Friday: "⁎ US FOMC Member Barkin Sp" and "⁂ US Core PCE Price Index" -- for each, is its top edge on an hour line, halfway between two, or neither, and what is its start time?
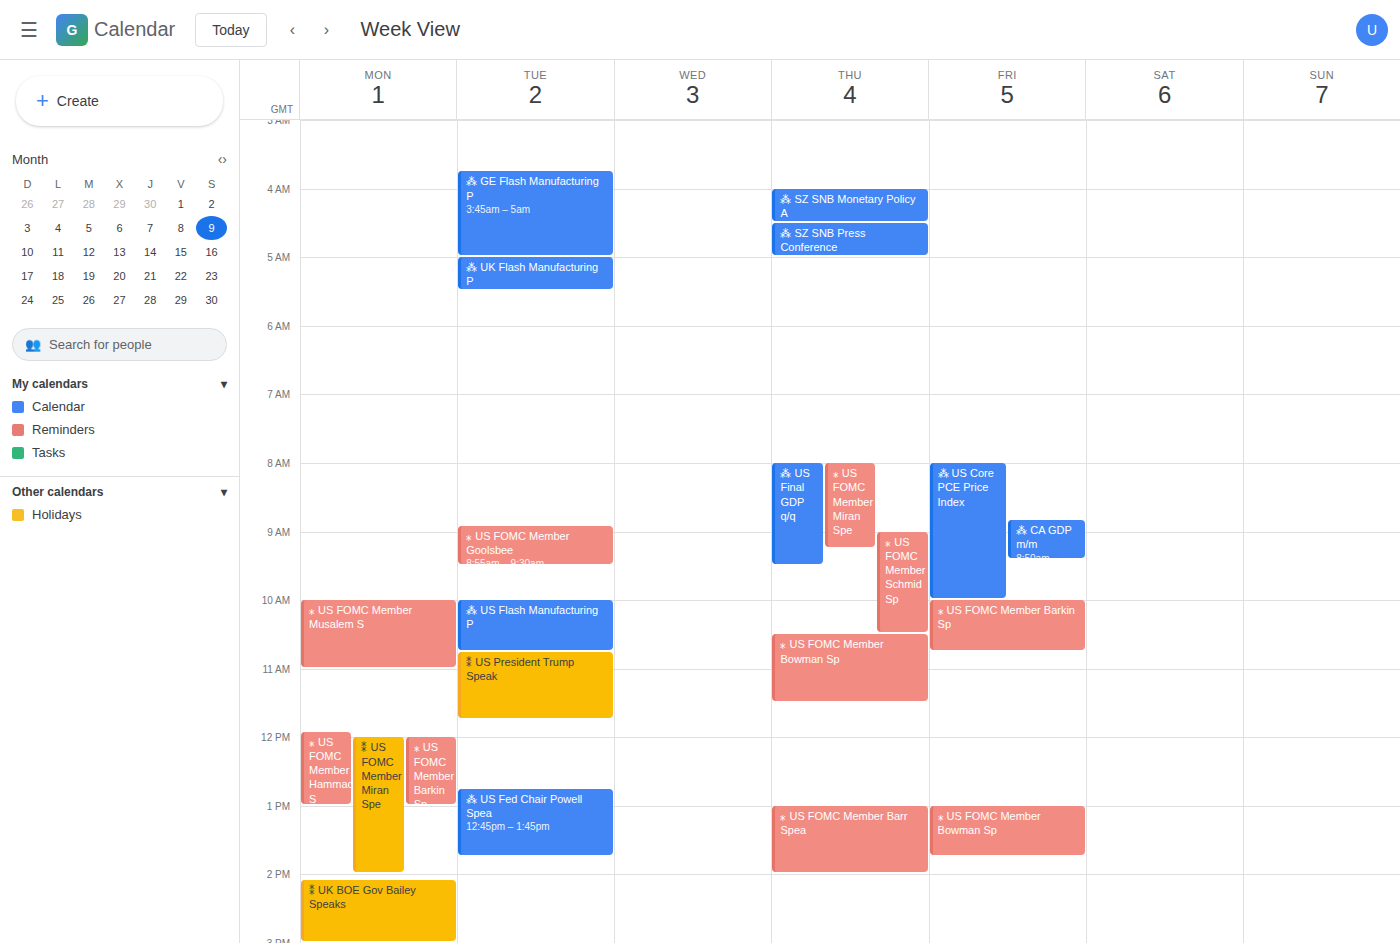
"⁎ US FOMC Member Barkin Sp": 10:00, exactly on the 10:00 line. "⁂ US Core PCE Price Index": 08:00, exactly on the 08:00 line.